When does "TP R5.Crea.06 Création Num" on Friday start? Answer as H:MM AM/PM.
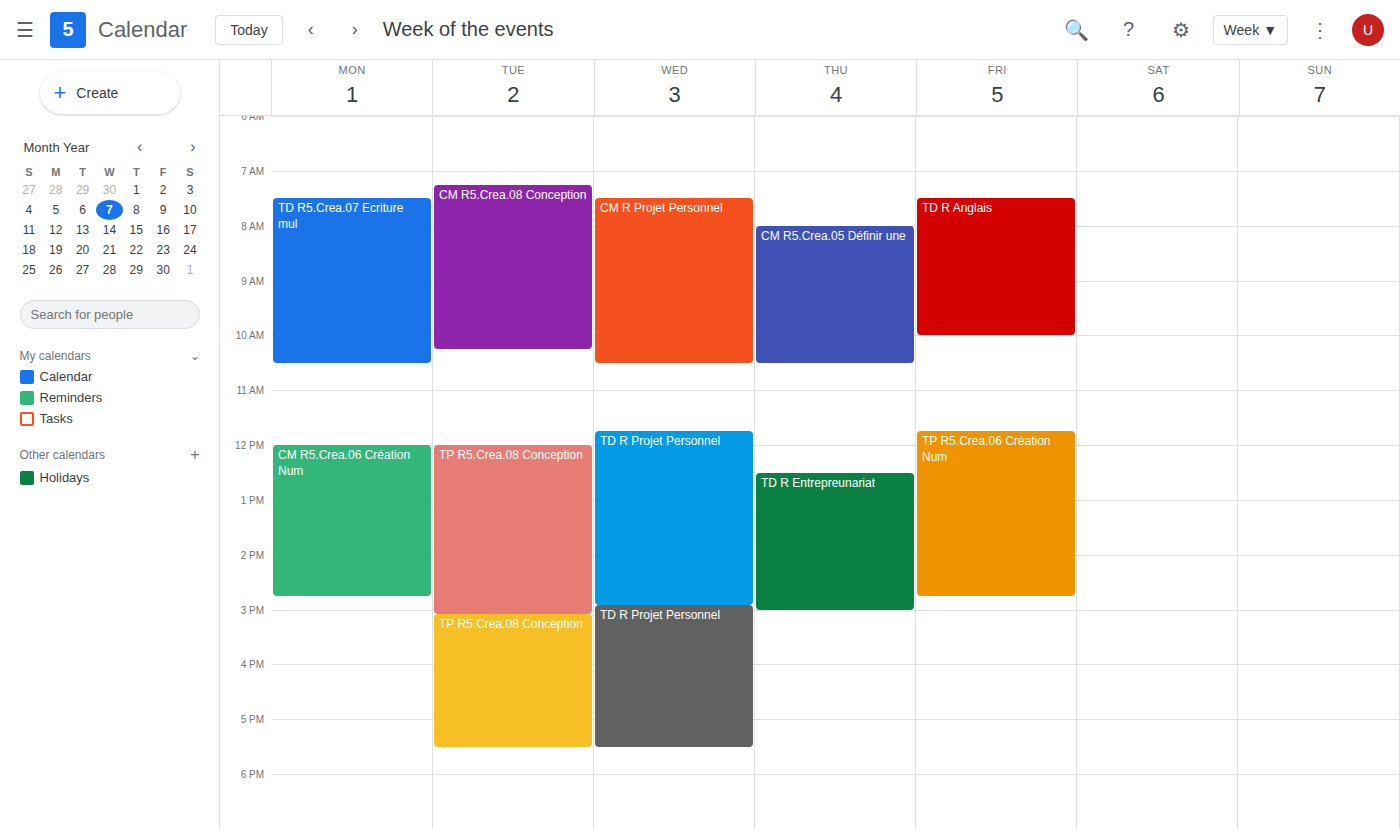
11:45 AM